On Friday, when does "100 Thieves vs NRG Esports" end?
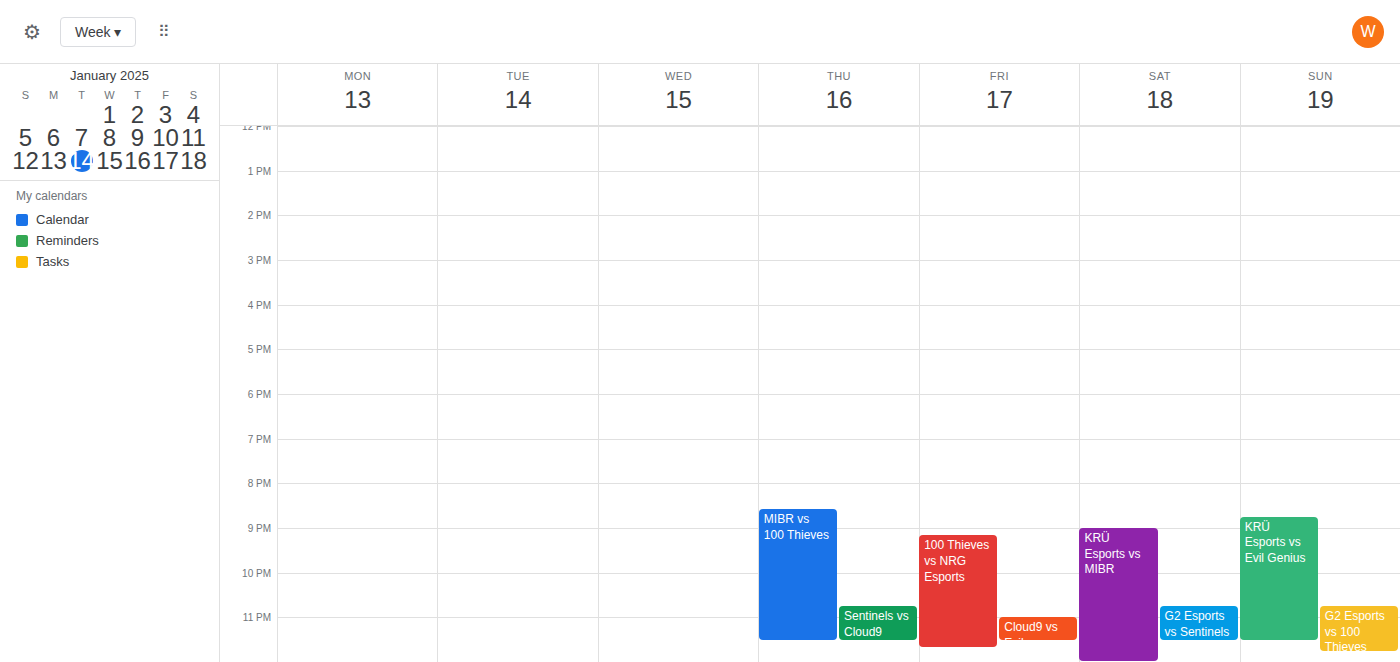
11:40 PM